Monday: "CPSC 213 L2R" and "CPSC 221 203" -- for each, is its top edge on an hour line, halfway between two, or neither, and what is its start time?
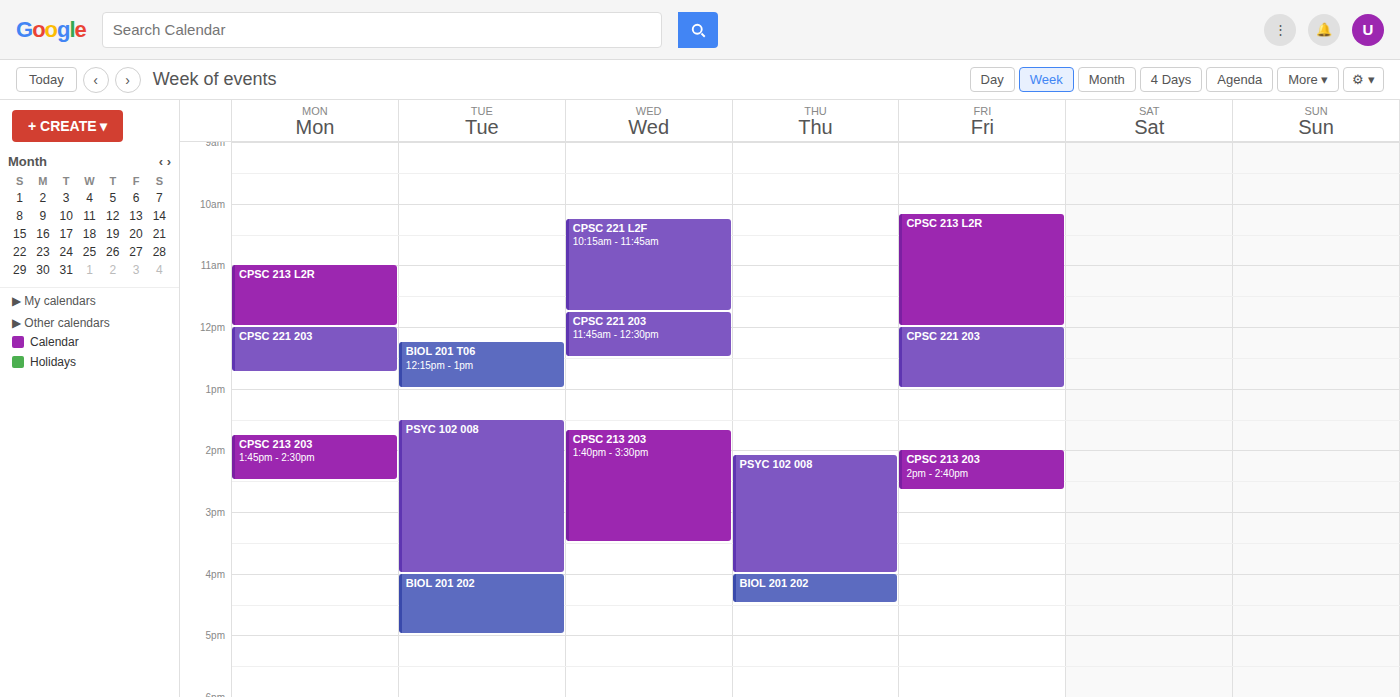
"CPSC 213 L2R": 11:00 AM, exactly on the 11 AM line. "CPSC 221 203": 12:00 PM, exactly on the 12 PM line.